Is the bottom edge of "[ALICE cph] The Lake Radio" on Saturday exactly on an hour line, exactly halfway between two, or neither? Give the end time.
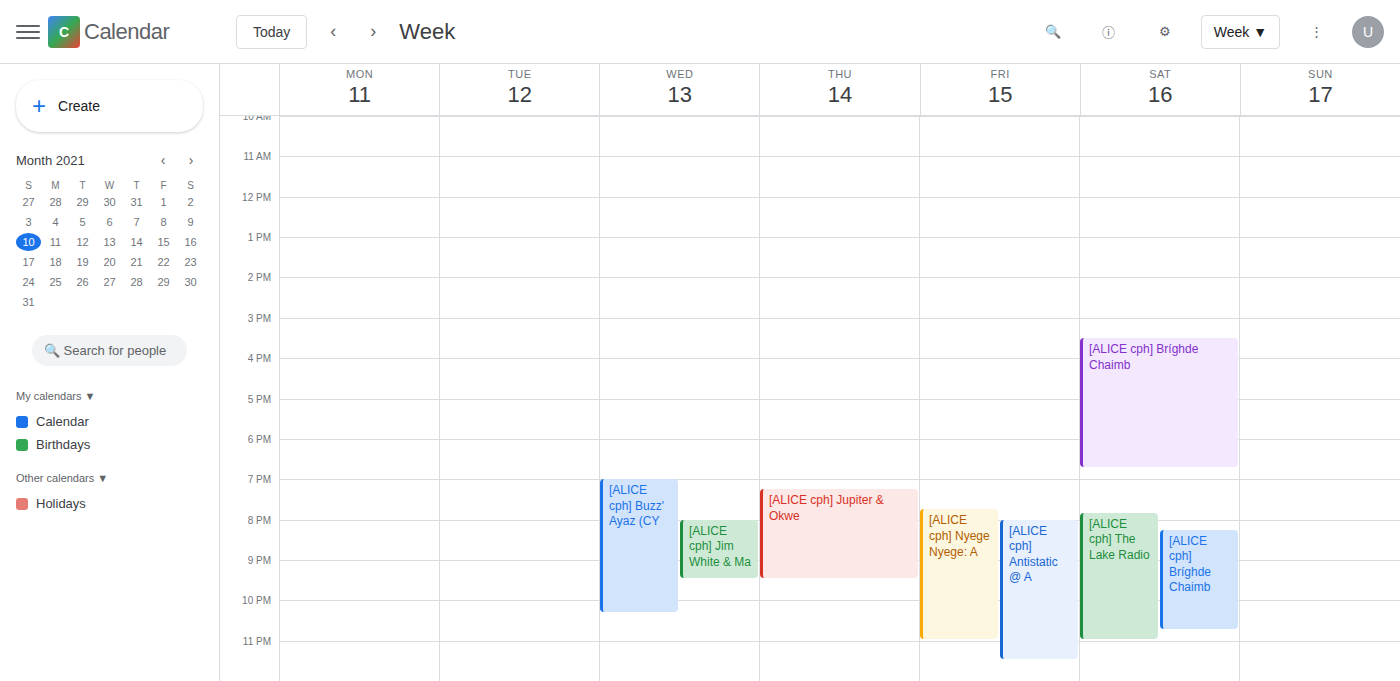
11:00 PM -- exactly on the 11 PM line.